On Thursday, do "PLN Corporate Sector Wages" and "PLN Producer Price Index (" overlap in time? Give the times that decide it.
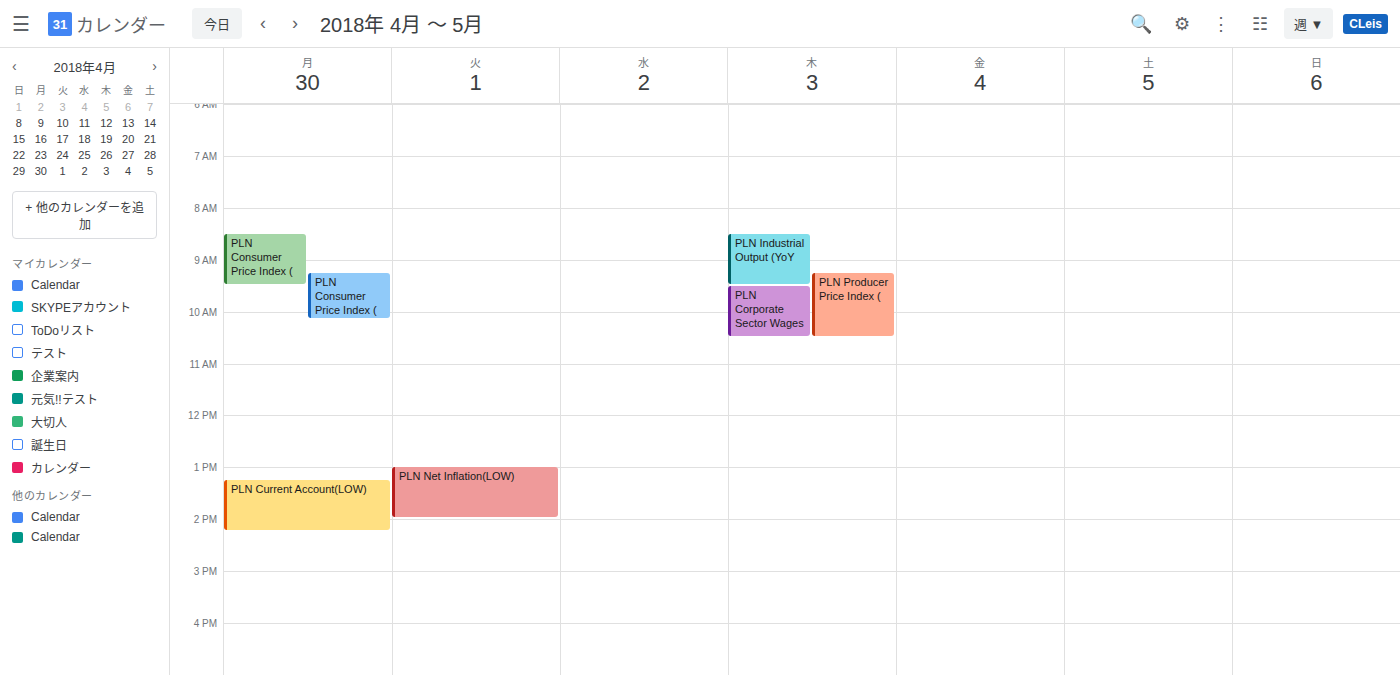
"PLN Corporate Sector Wages" runs 9:30 AM to 10:30 AM, inside "PLN Producer Price Index (" -- they overlap.